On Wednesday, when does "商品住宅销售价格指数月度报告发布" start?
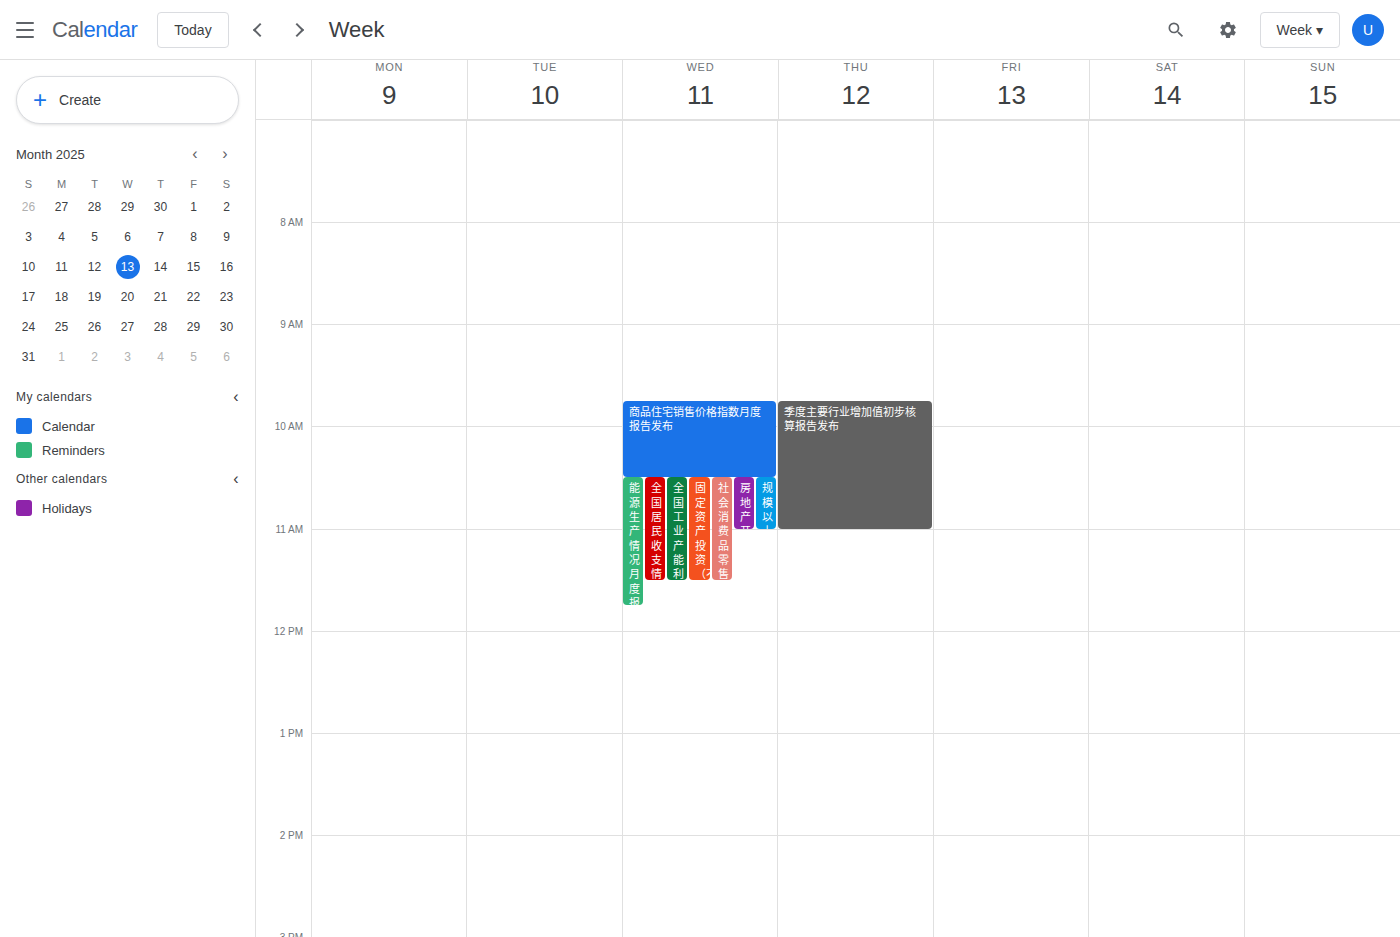
9:45 AM